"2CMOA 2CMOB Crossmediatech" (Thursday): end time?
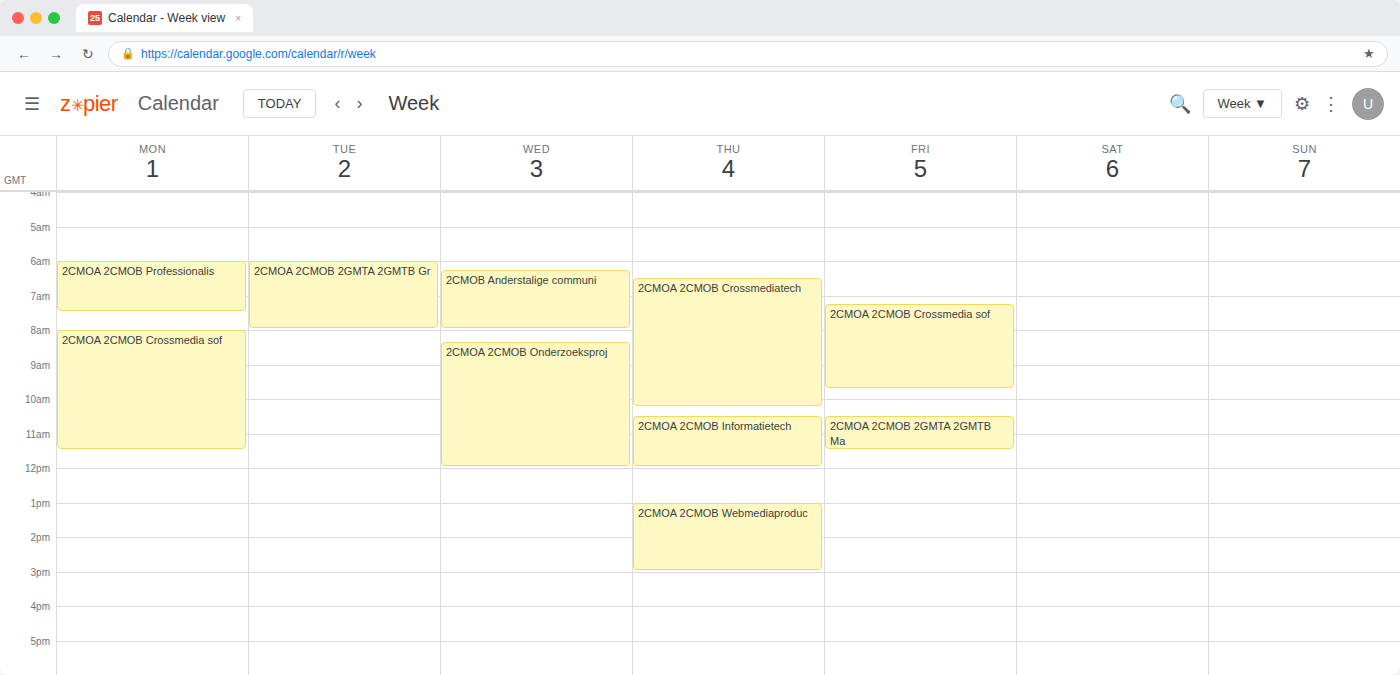
10:15